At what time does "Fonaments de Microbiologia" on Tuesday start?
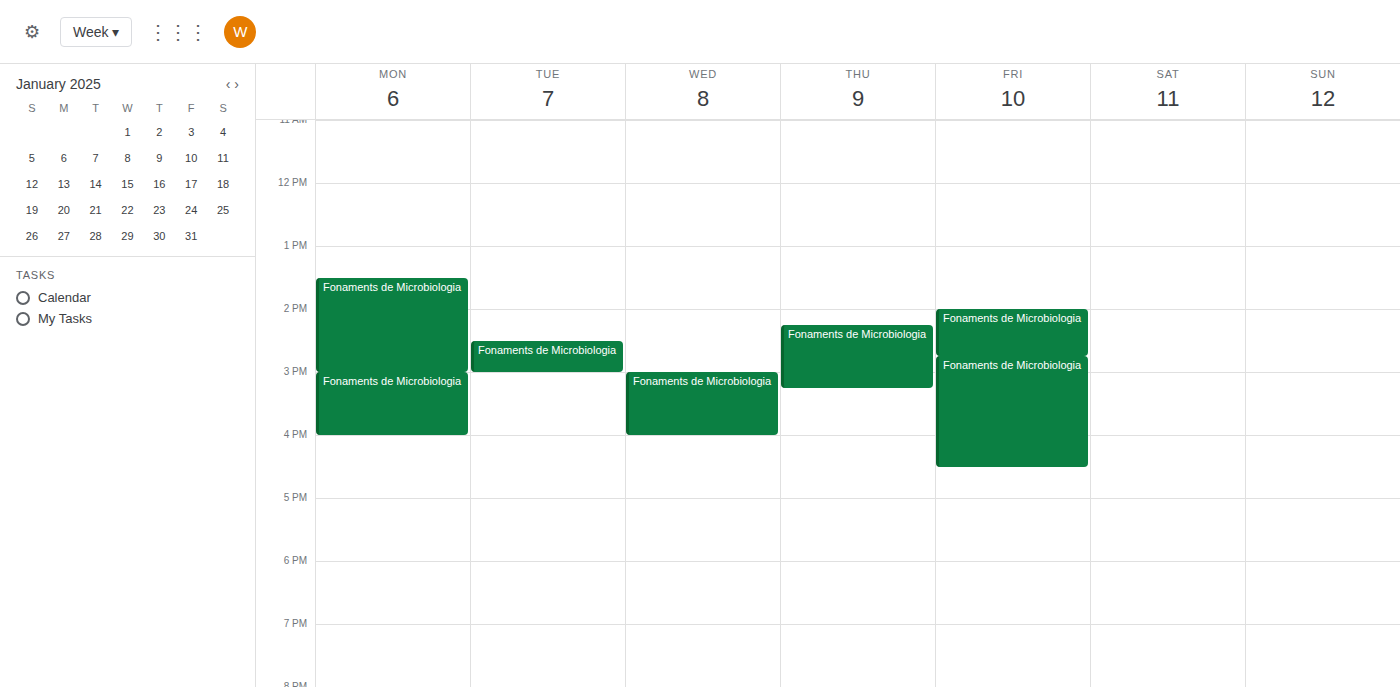
2:30 PM